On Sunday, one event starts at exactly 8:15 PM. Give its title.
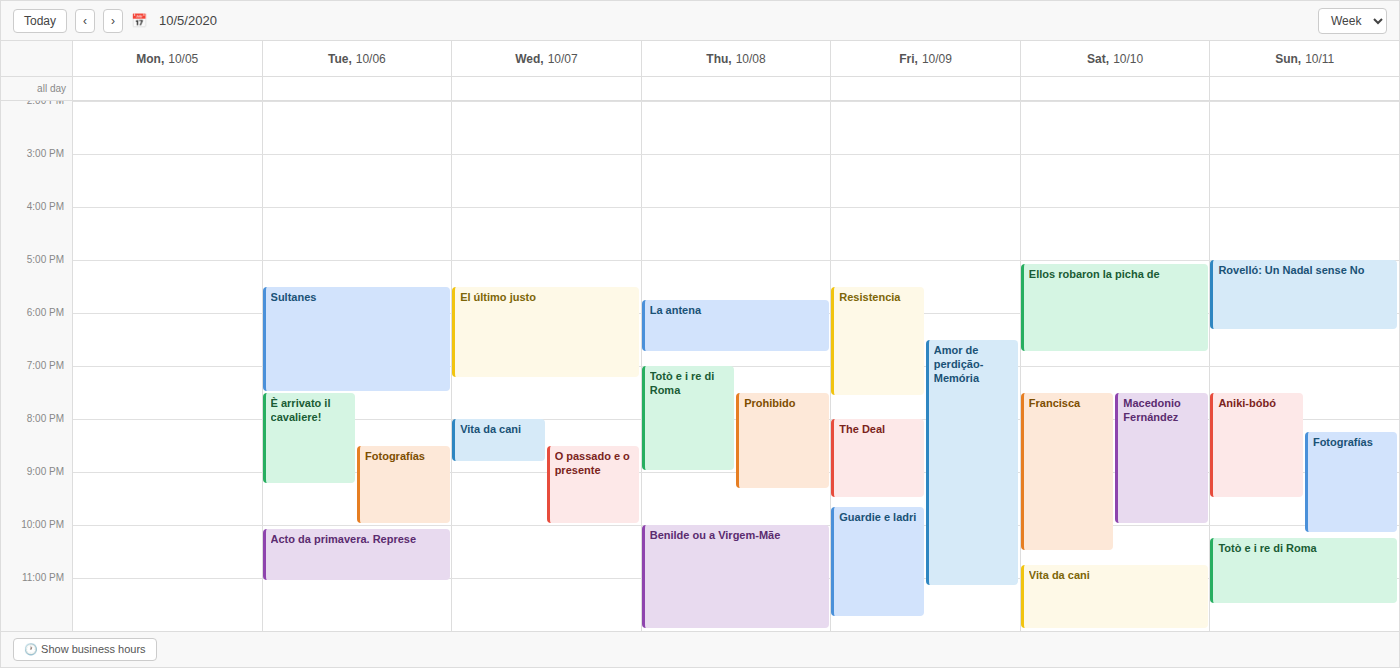
"Fotografías"